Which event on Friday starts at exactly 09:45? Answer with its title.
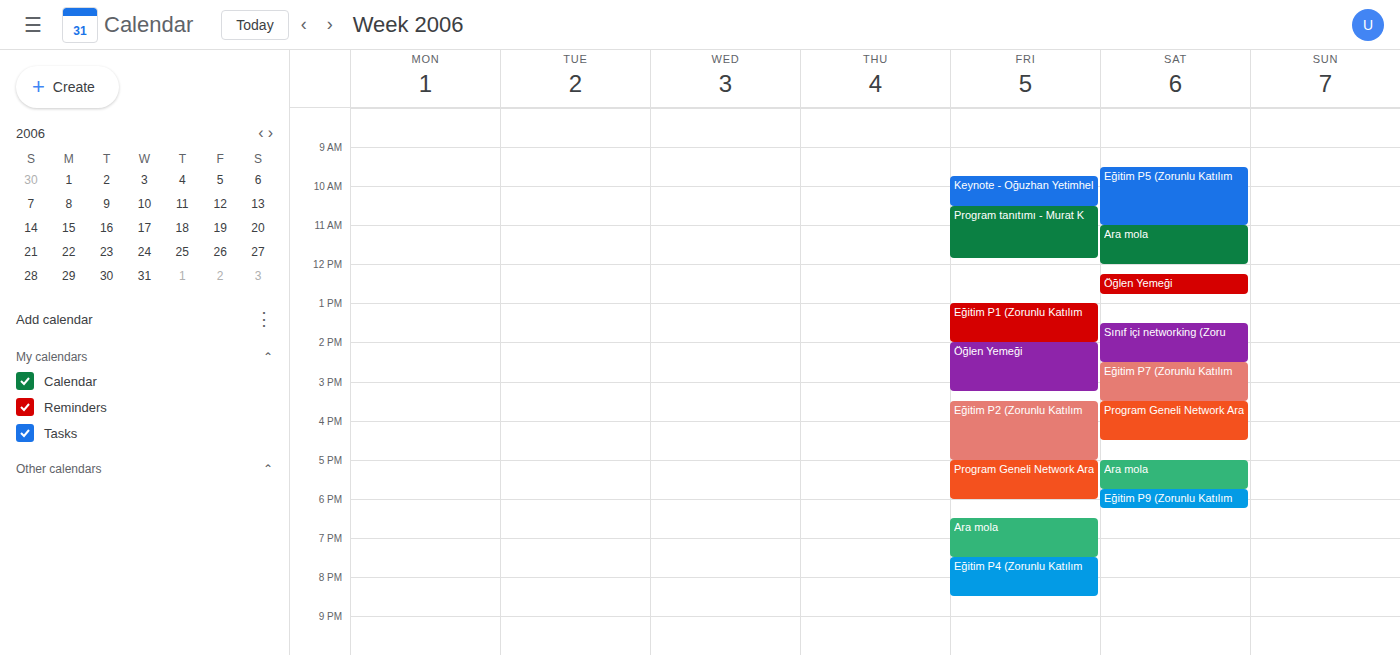
"Keynote - Oğuzhan Yetimhel"